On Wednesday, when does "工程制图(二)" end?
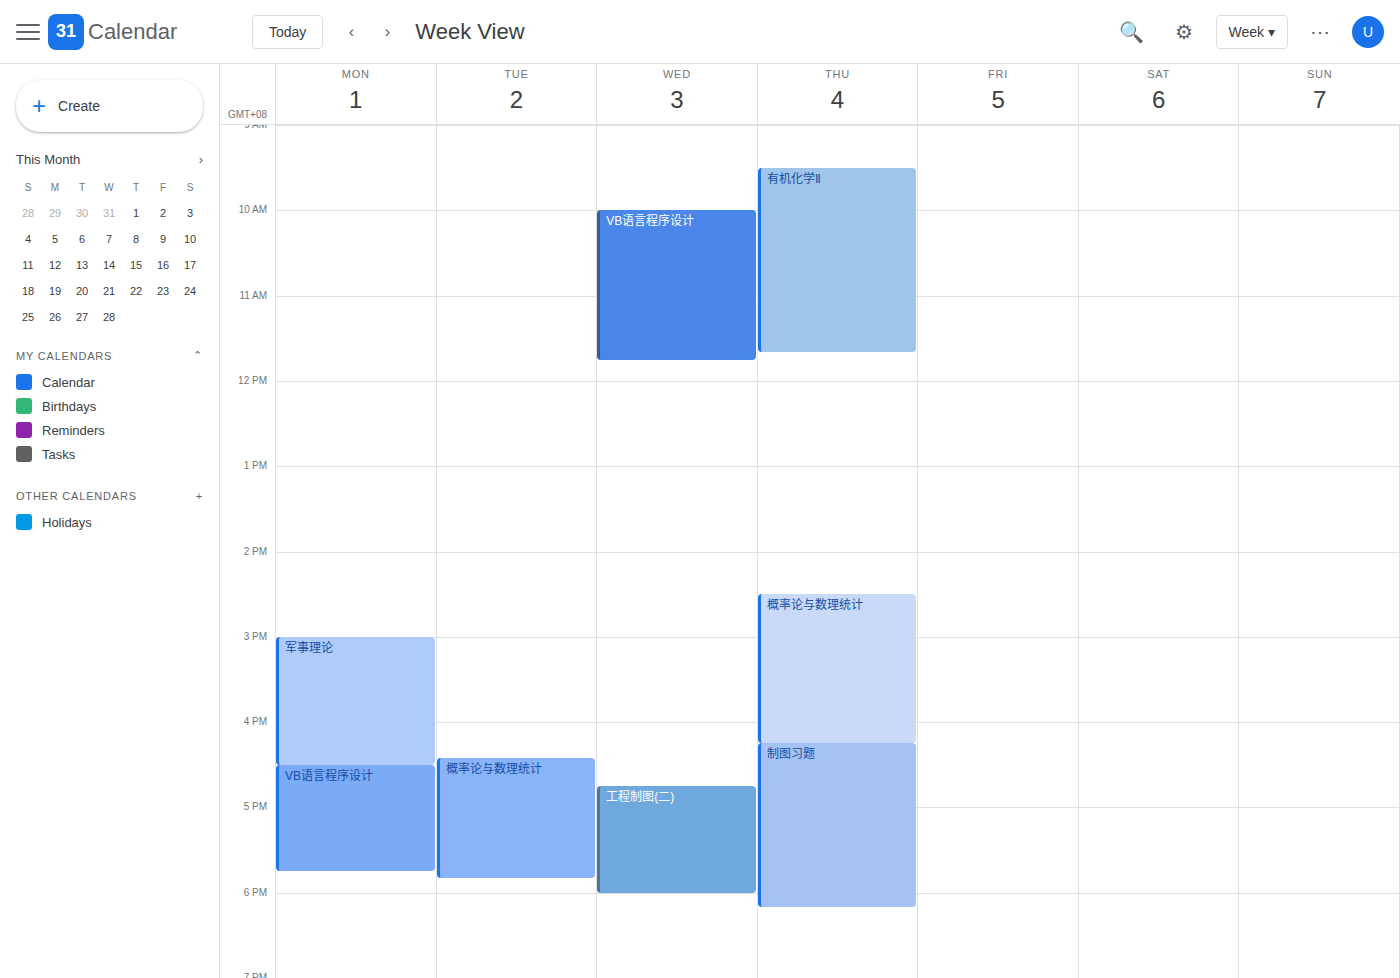
18:00